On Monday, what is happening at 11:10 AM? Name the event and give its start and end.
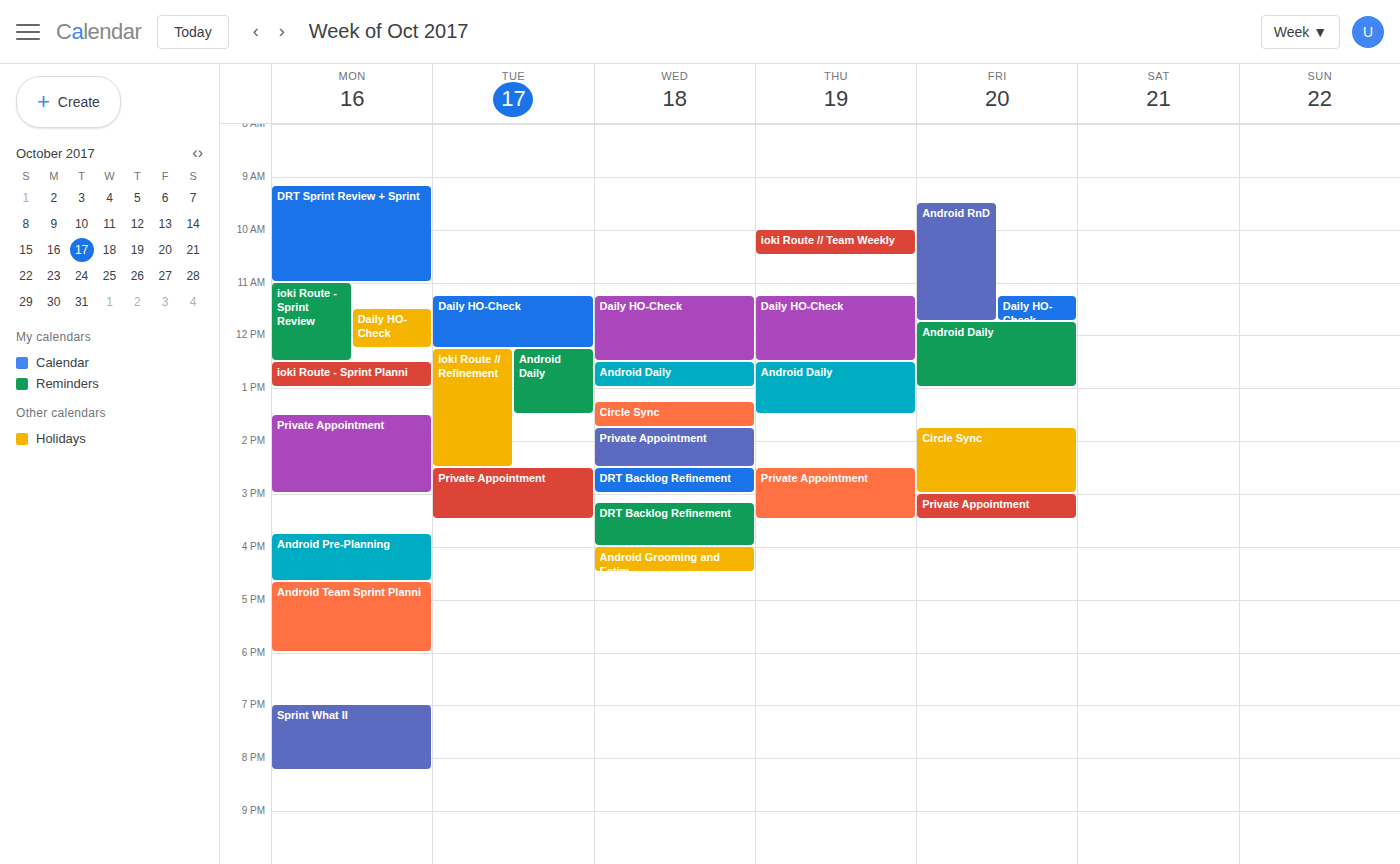
"ioki Route - Sprint Review", 11:00 AM to 12:30 PM